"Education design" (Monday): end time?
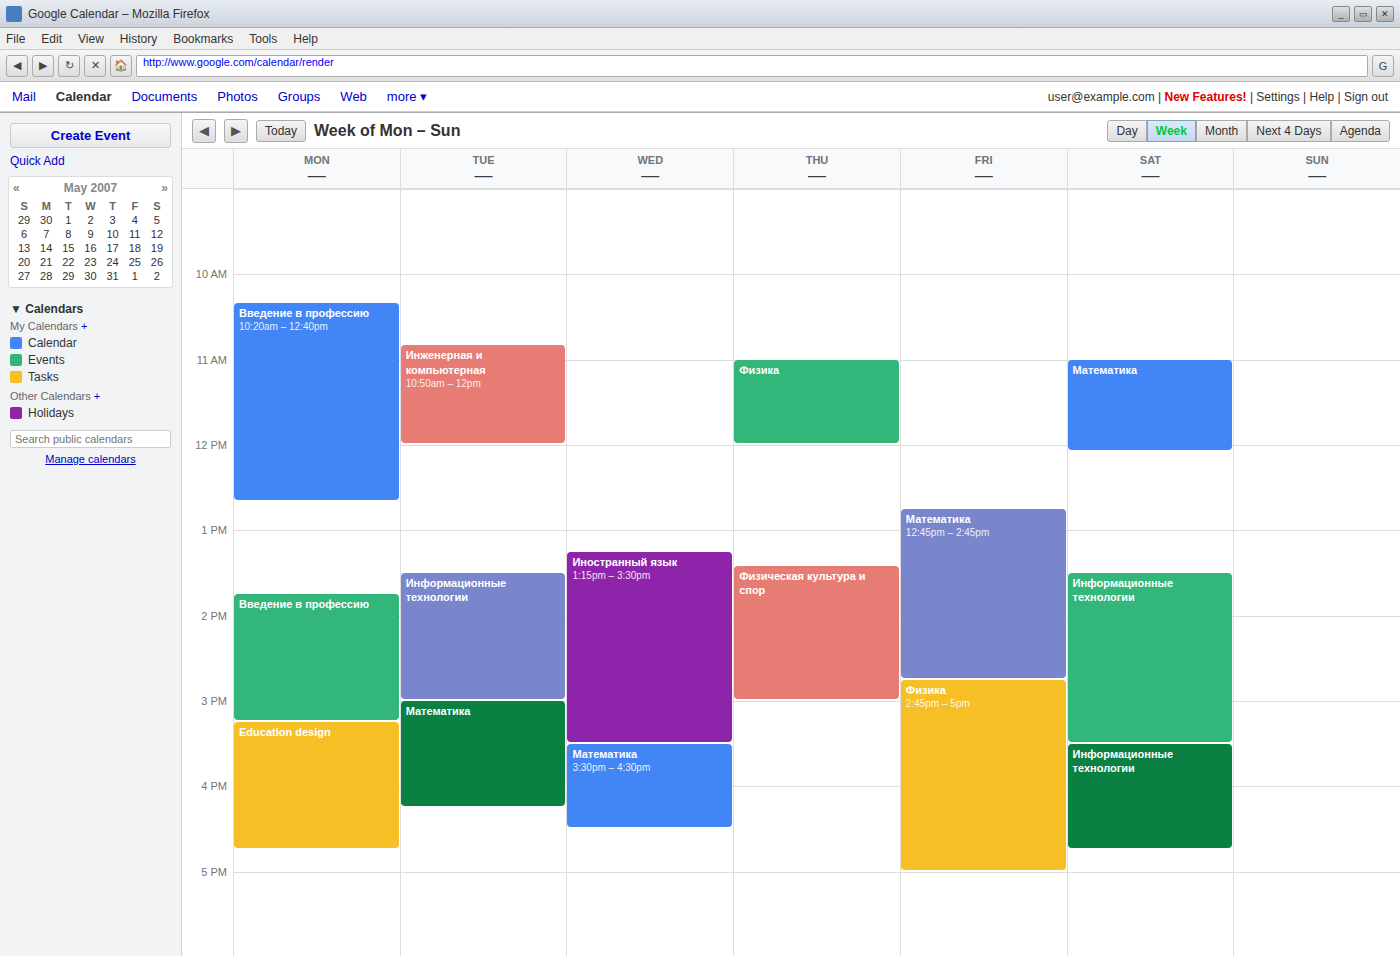
4:45 PM